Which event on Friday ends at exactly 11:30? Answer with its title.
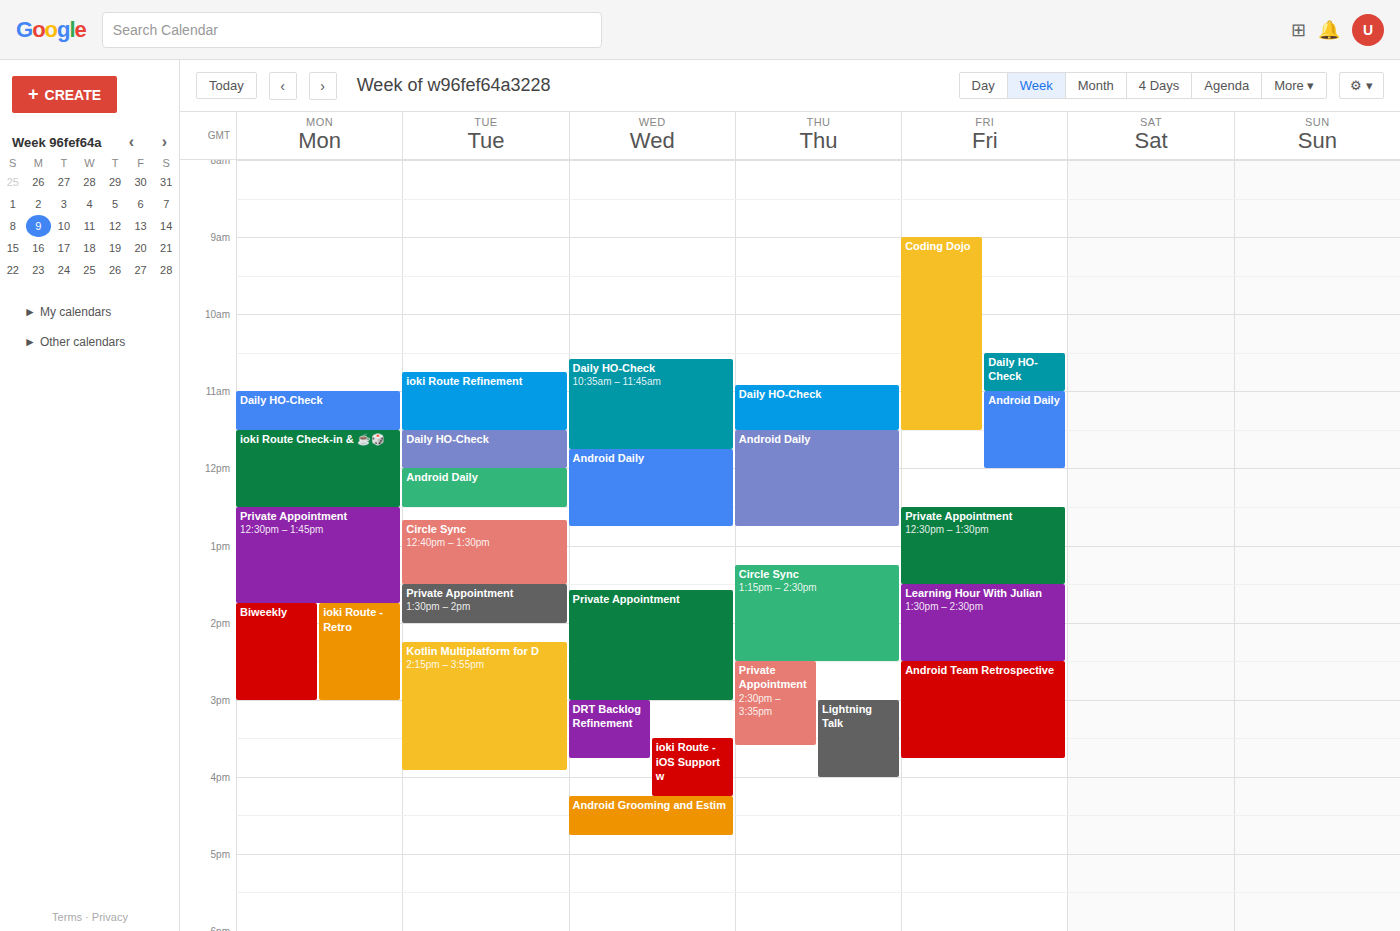
"Coding Dojo"